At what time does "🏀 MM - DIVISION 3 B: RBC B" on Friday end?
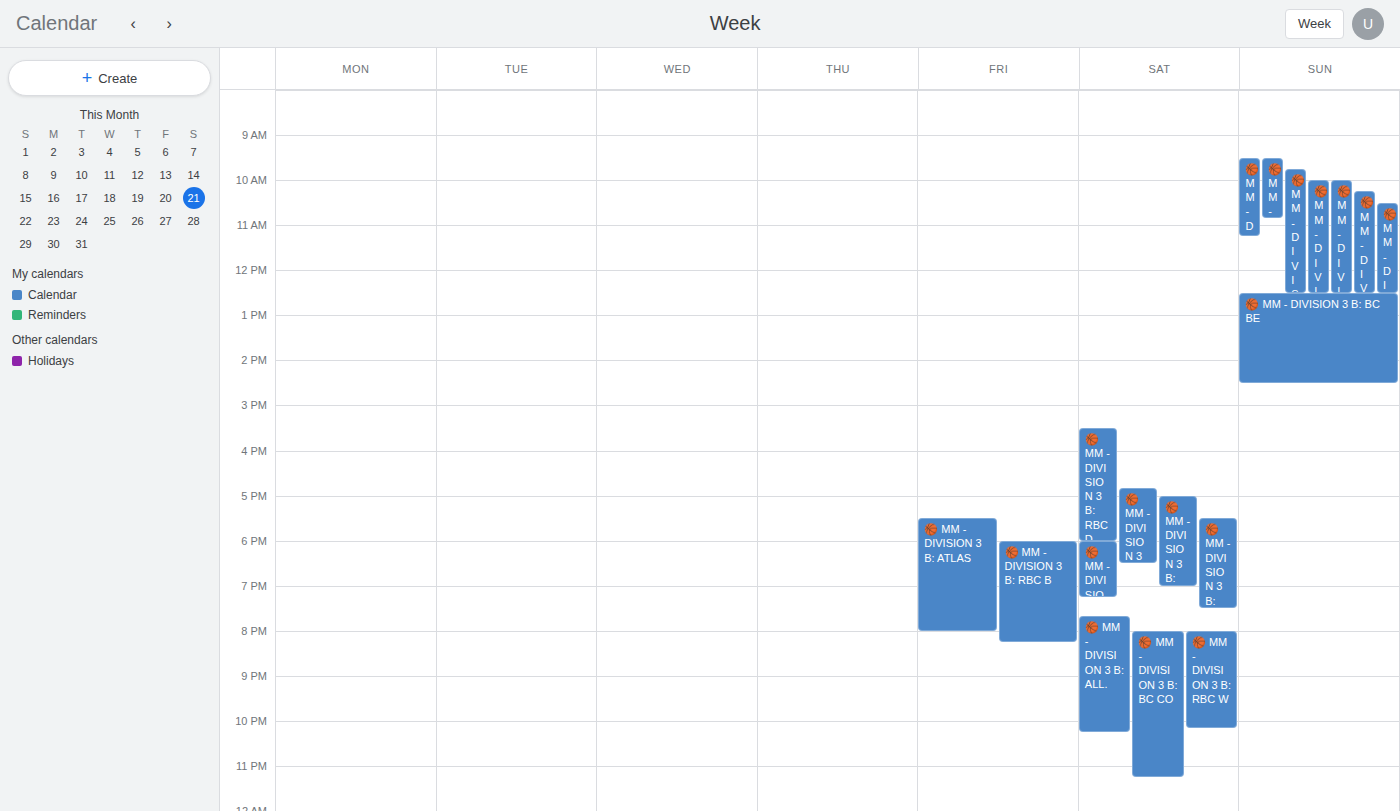
20:15